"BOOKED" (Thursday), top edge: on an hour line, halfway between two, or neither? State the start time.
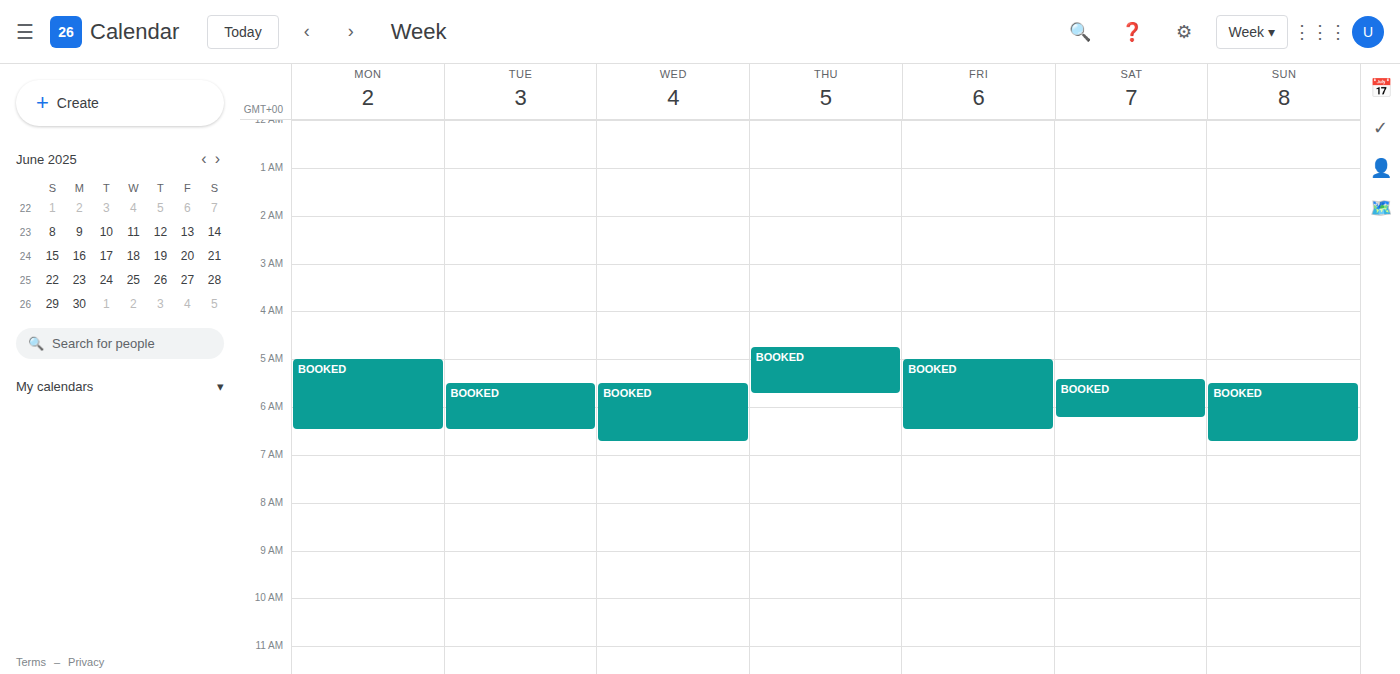
04:45 -- neither: three quarters of the way from the 04:00 line to the 05:00 line.